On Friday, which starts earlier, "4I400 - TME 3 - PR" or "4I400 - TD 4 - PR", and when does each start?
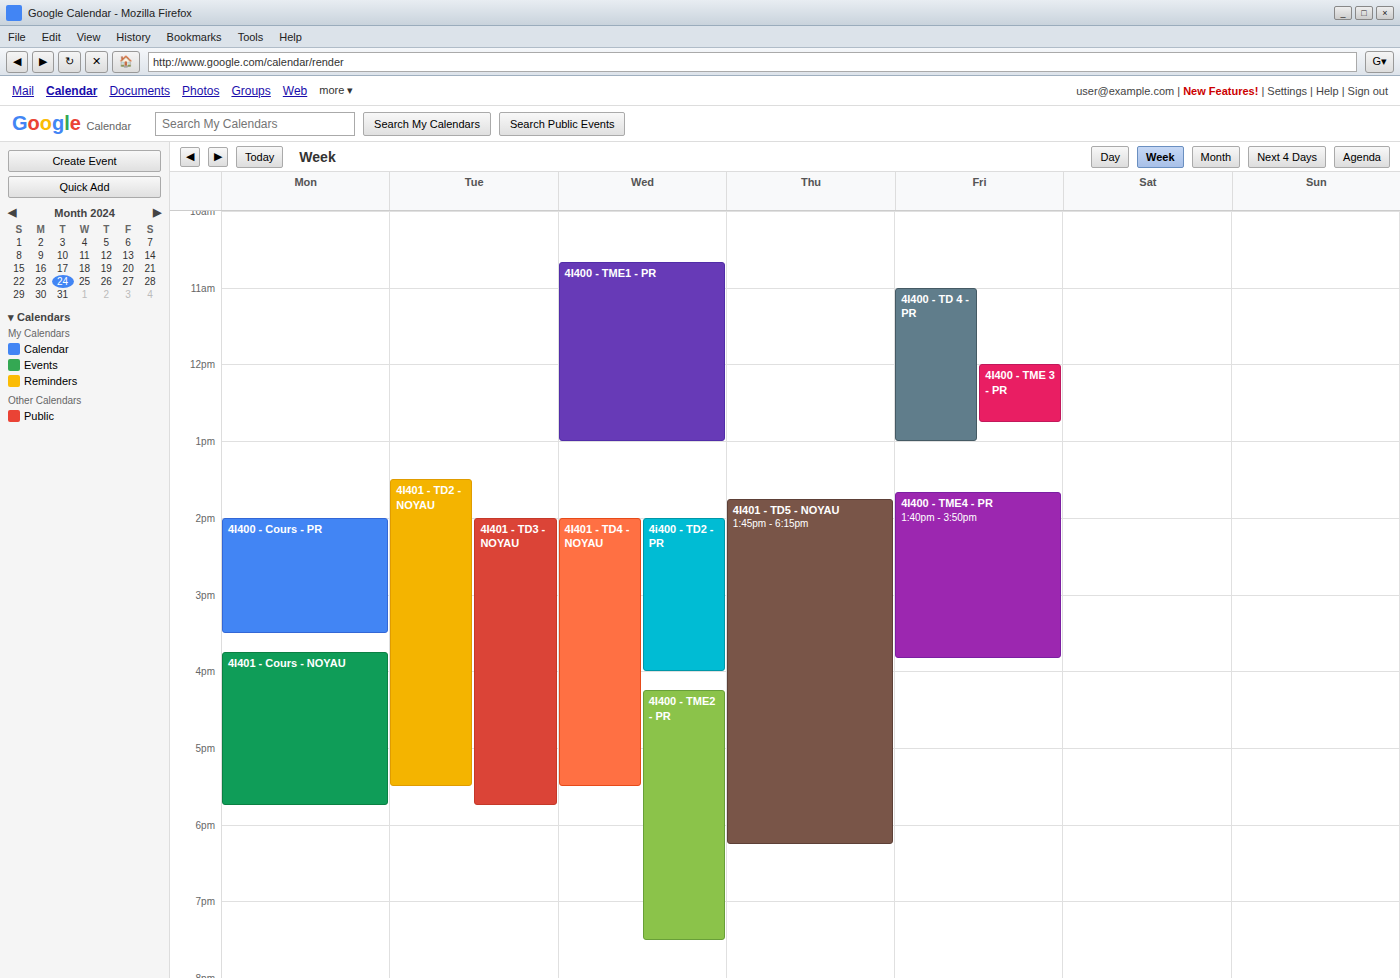
"4I400 - TD 4 - PR" 11:00; "4I400 - TME 3 - PR" 12:00.